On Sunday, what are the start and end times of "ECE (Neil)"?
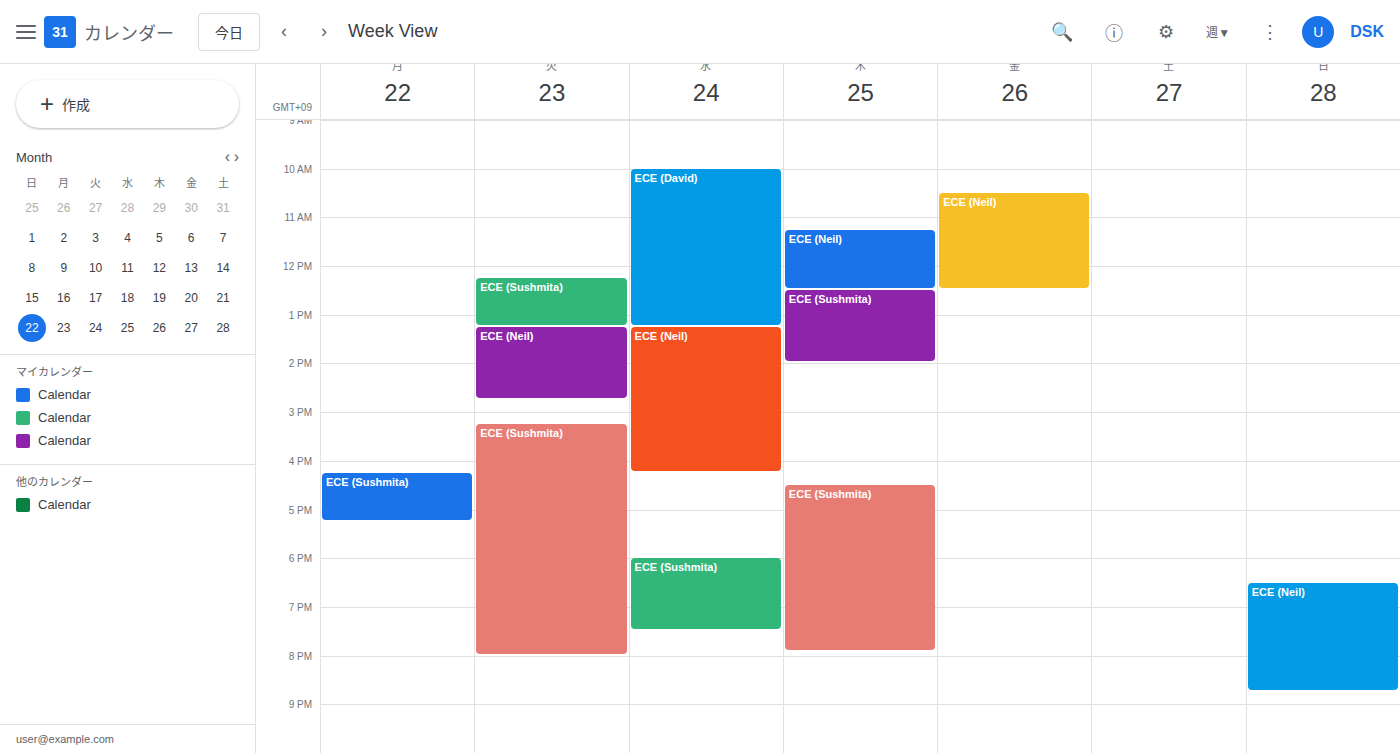
6:30 PM to 8:45 PM